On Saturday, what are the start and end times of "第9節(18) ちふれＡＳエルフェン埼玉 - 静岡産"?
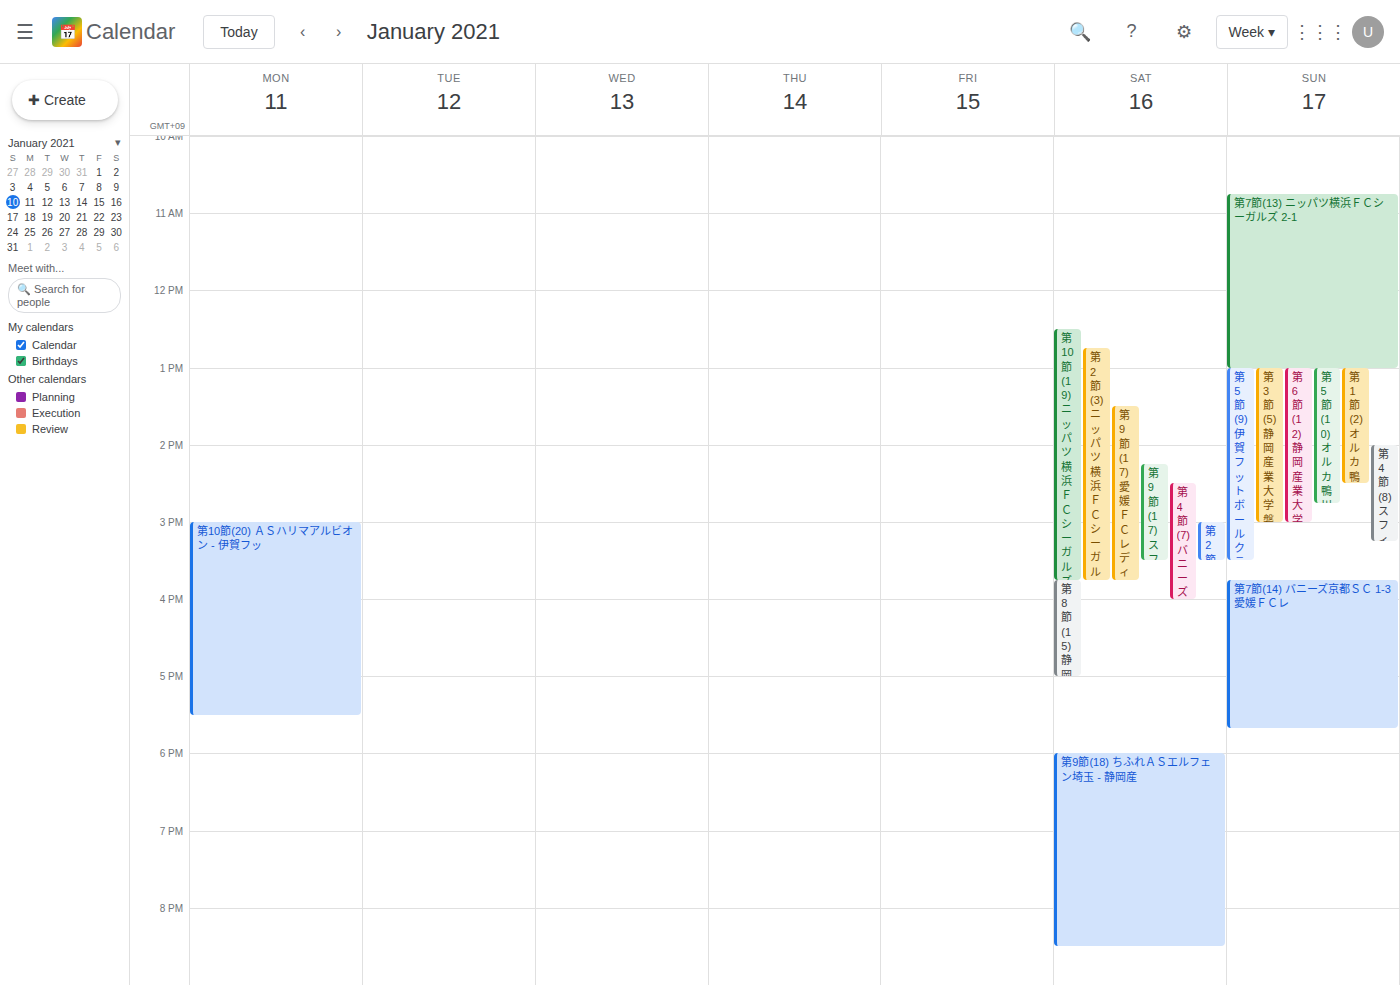
18:00 to 20:30